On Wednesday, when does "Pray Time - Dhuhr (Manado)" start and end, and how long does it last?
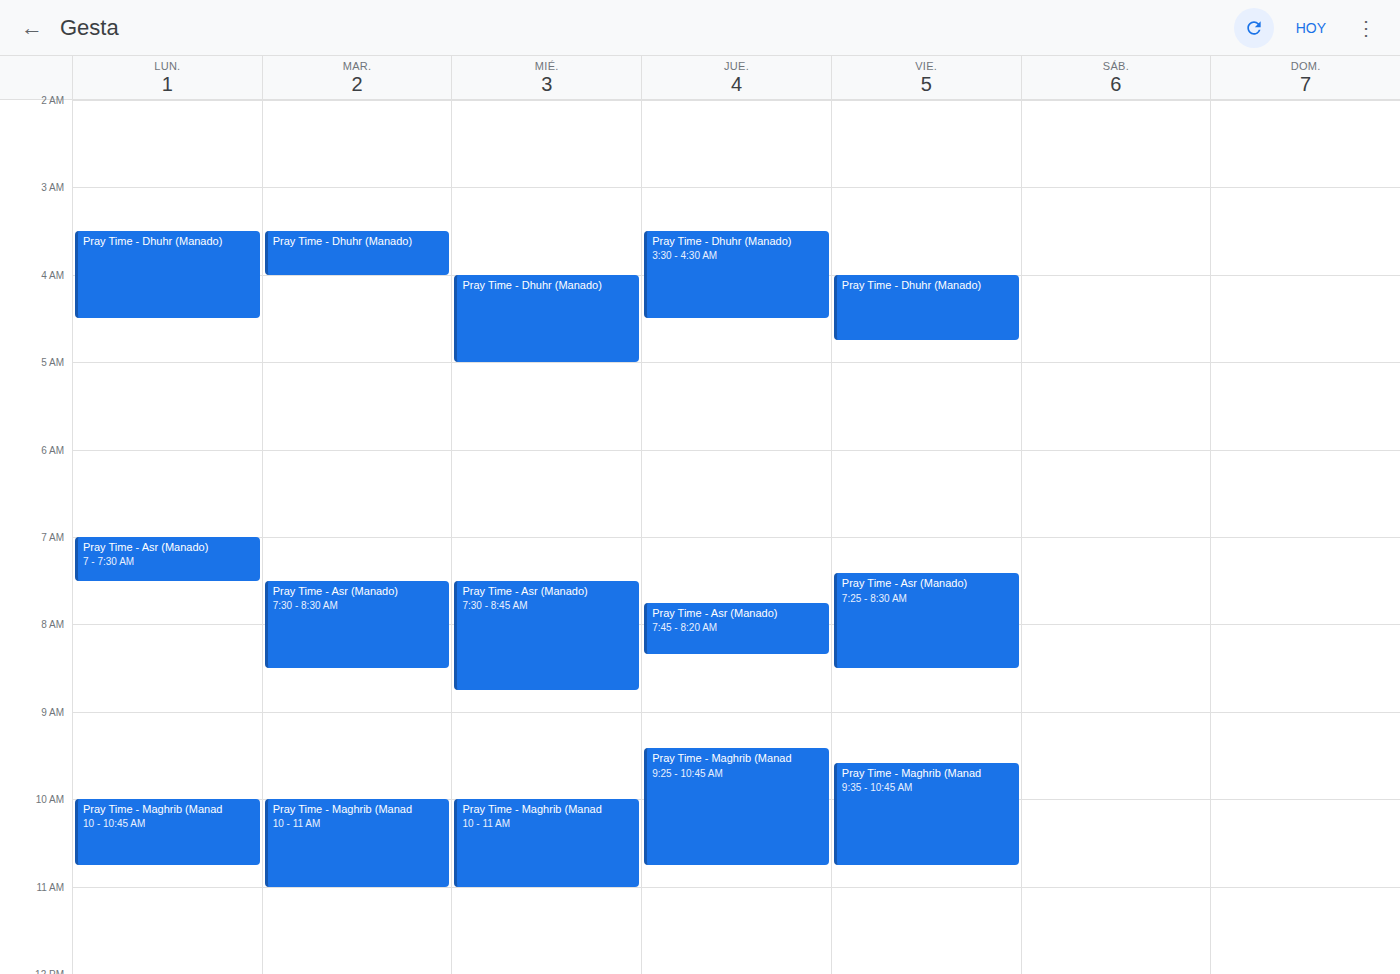
4:00 AM to 5:00 AM, 1 hour